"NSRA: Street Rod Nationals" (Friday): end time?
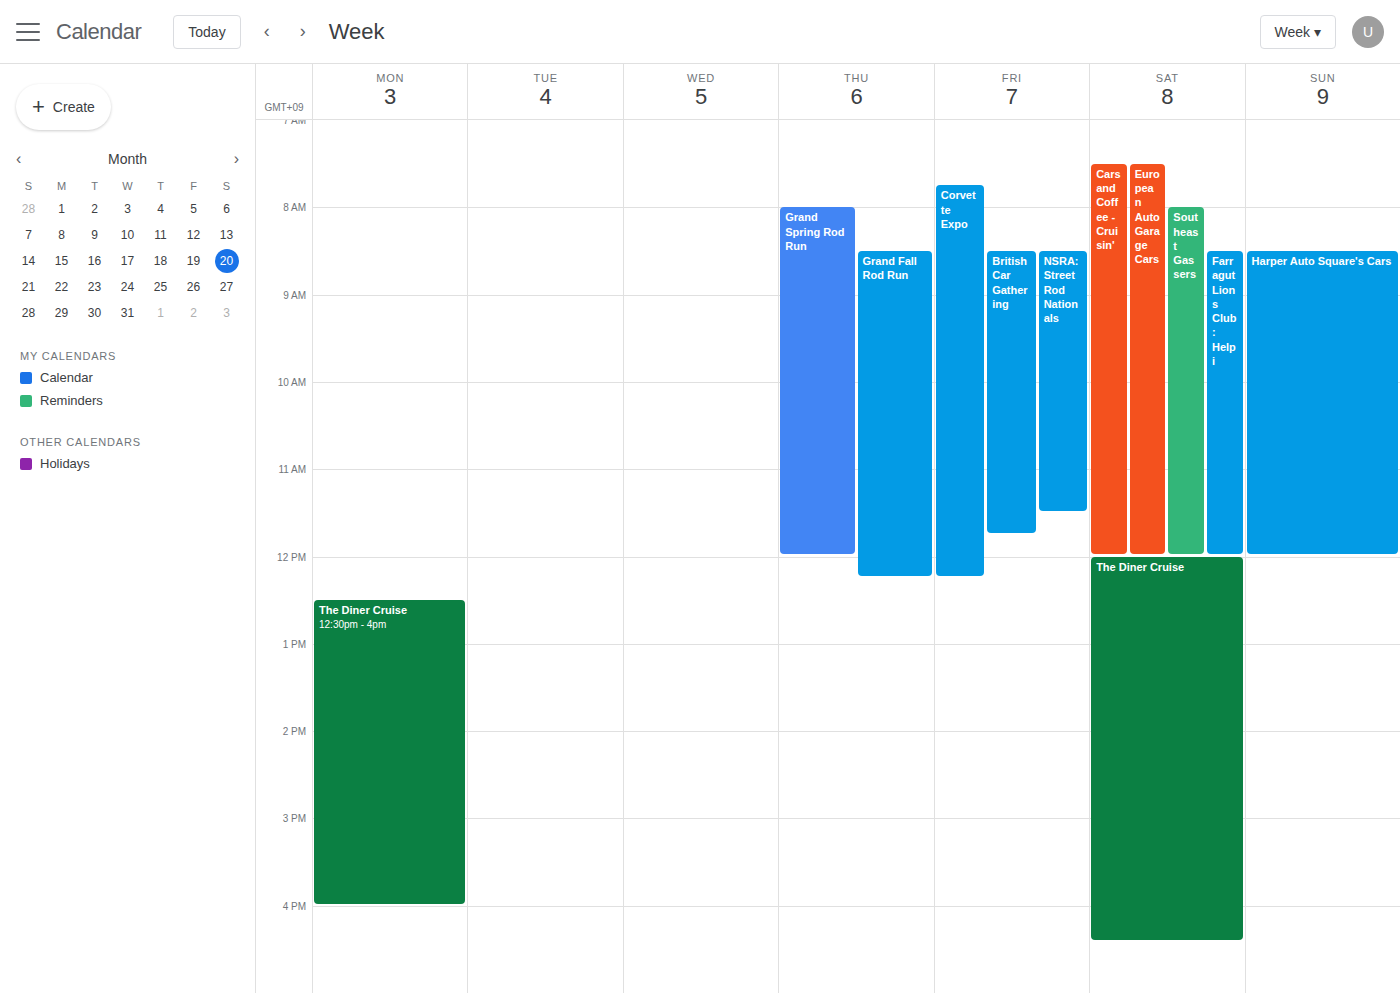
11:30 AM